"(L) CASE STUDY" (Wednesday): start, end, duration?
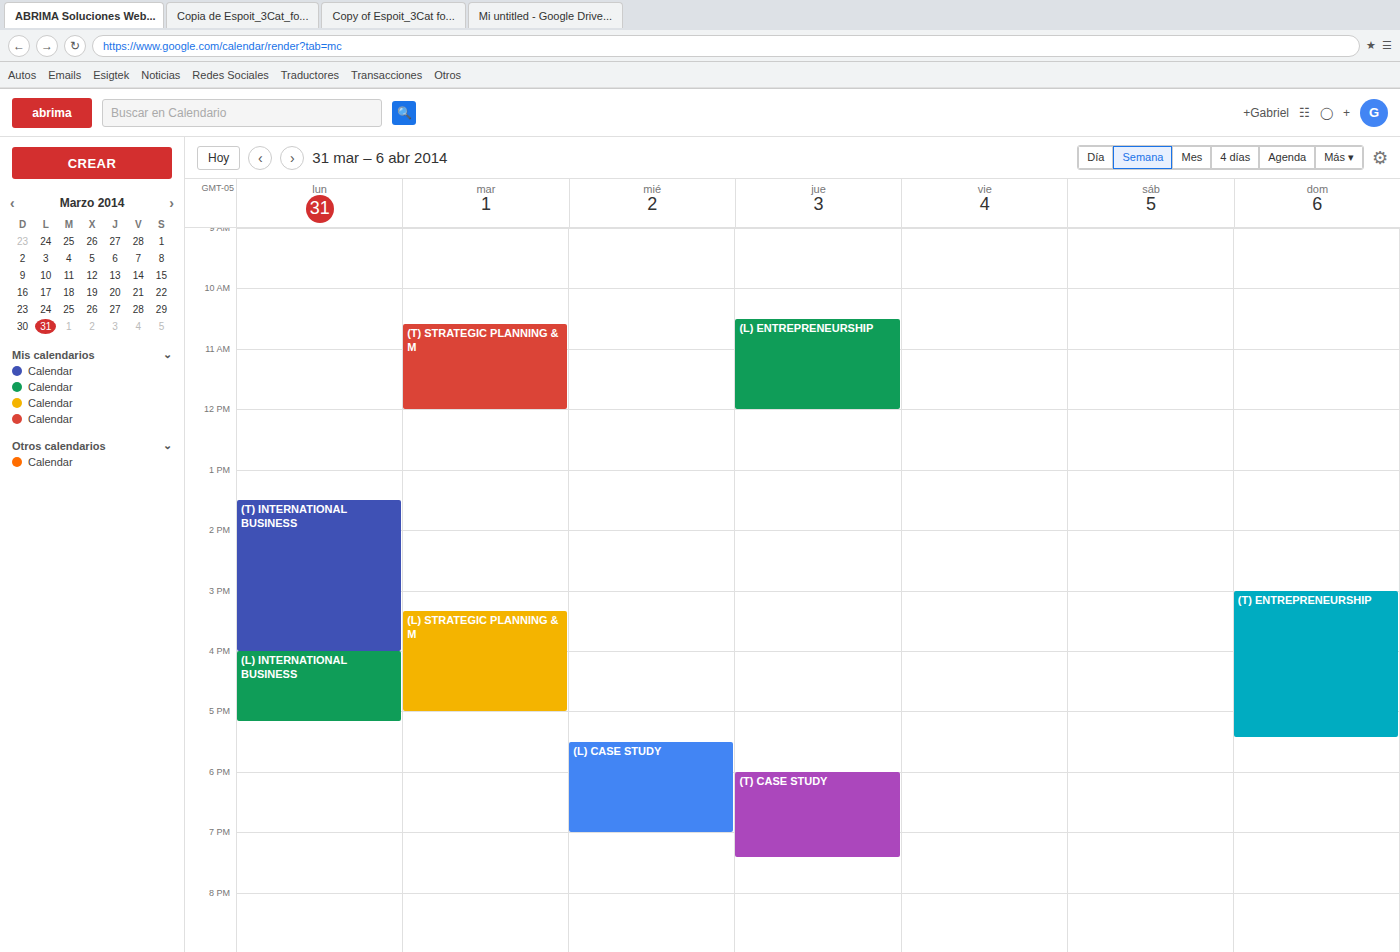
5:30 PM to 7:00 PM, 1 hour 30 minutes